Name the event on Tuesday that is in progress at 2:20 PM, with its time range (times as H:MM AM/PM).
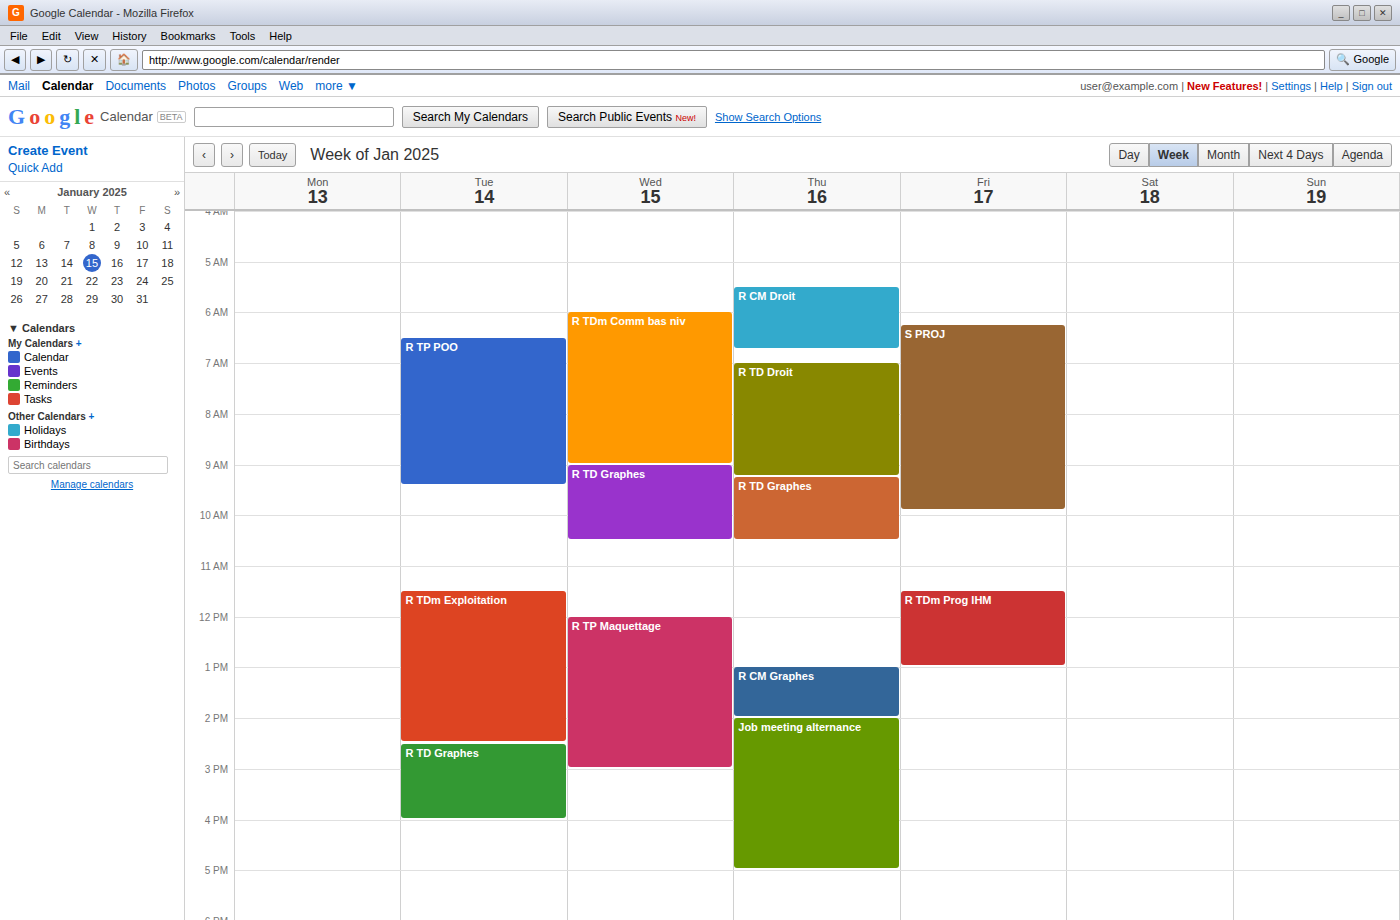
"R TDm Exploitation", 11:30 AM to 2:30 PM